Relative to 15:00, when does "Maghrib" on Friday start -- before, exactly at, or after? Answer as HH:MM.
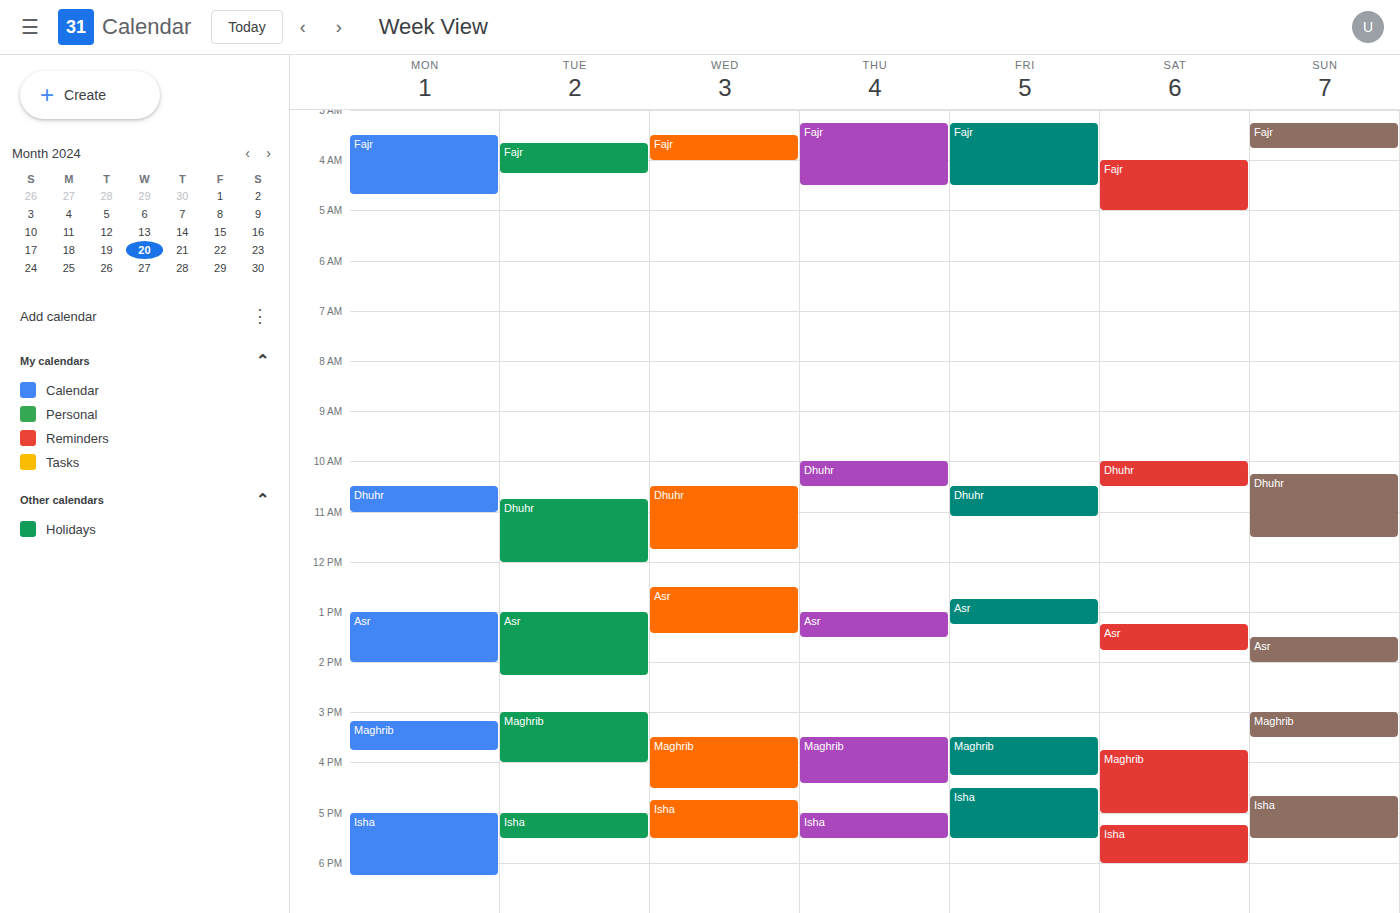
15:30 -- after 15:00, 30 minutes below the 15:00 line.